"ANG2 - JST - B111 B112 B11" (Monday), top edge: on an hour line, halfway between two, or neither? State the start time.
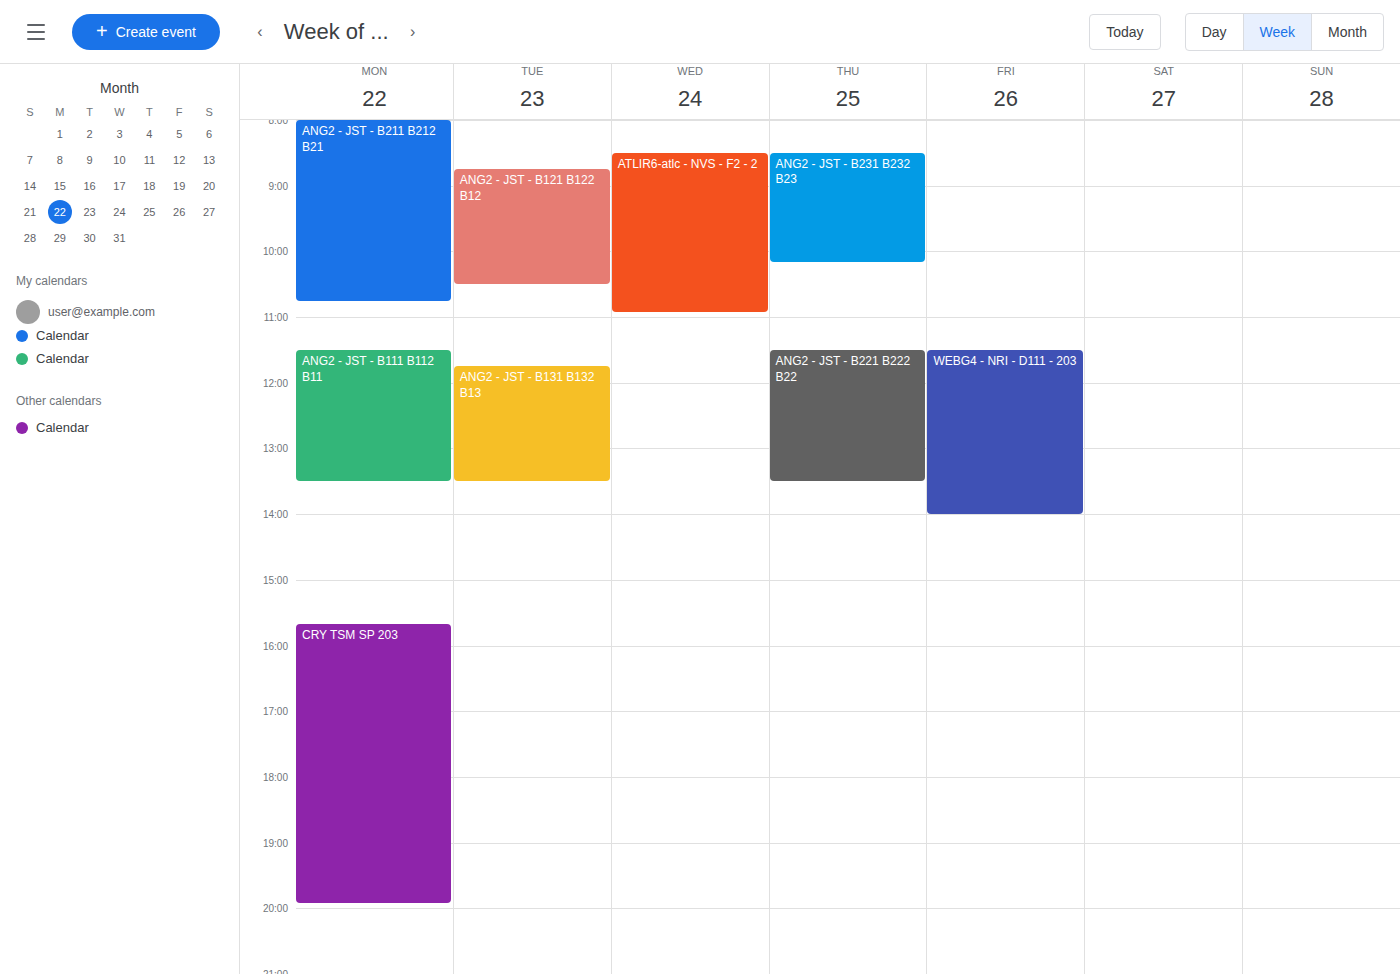
11:30 AM -- halfway between the 11 AM and 12 PM lines.